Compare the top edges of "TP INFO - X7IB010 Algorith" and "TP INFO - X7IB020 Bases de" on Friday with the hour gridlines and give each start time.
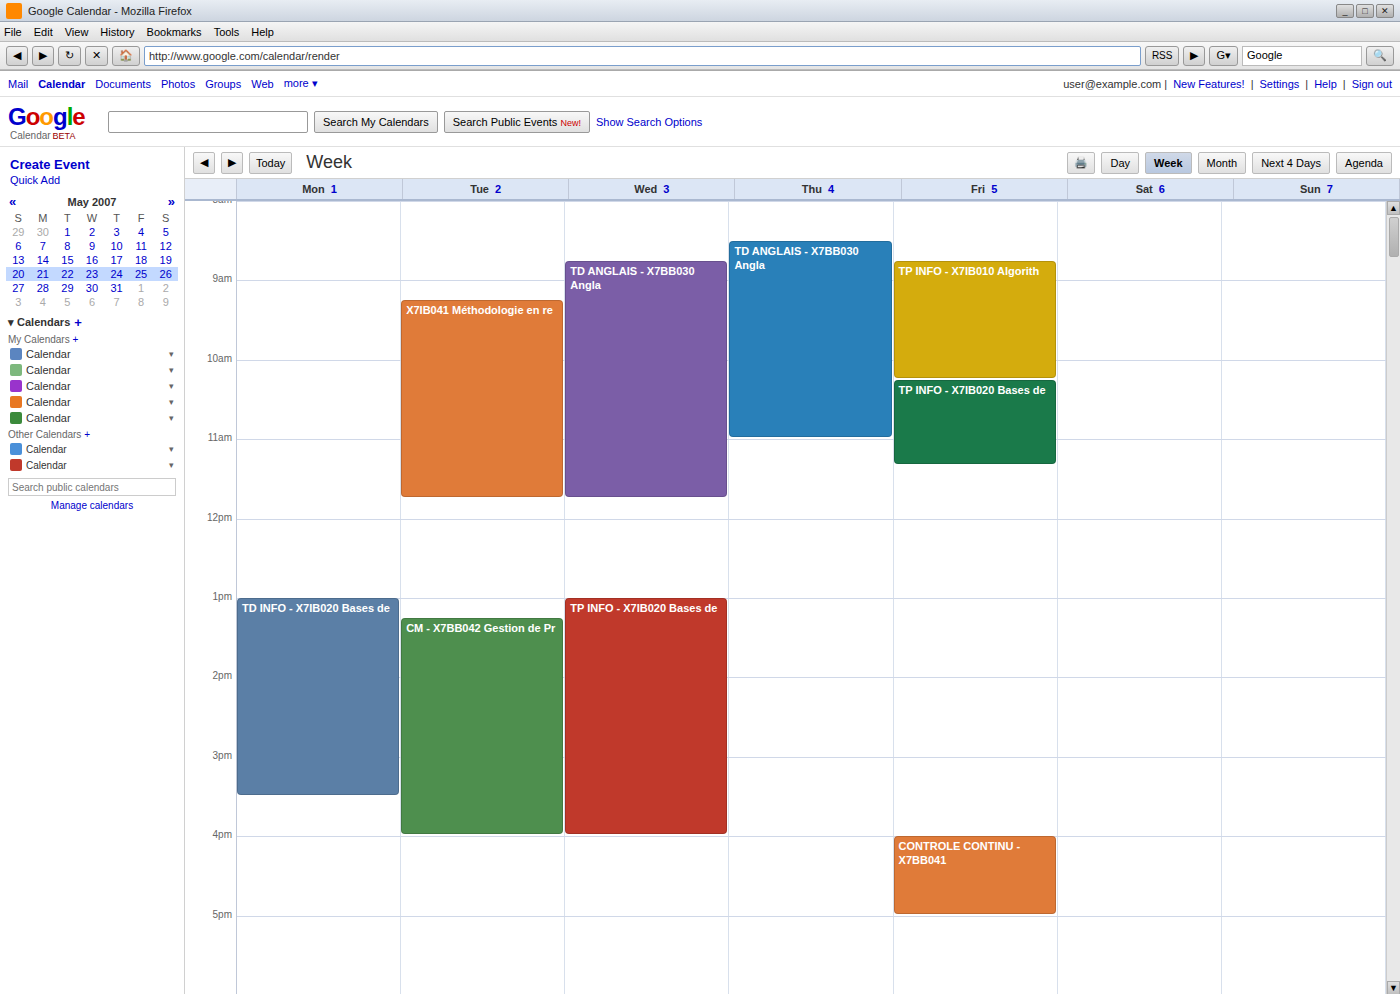
"TP INFO - X7IB010 Algorith": 8:45 AM, neither: three quarters of the way from the 8 AM line to the 9 AM line. "TP INFO - X7IB020 Bases de": 10:15 AM, neither: a quarter of the way from the 10 AM line to the 11 AM line.